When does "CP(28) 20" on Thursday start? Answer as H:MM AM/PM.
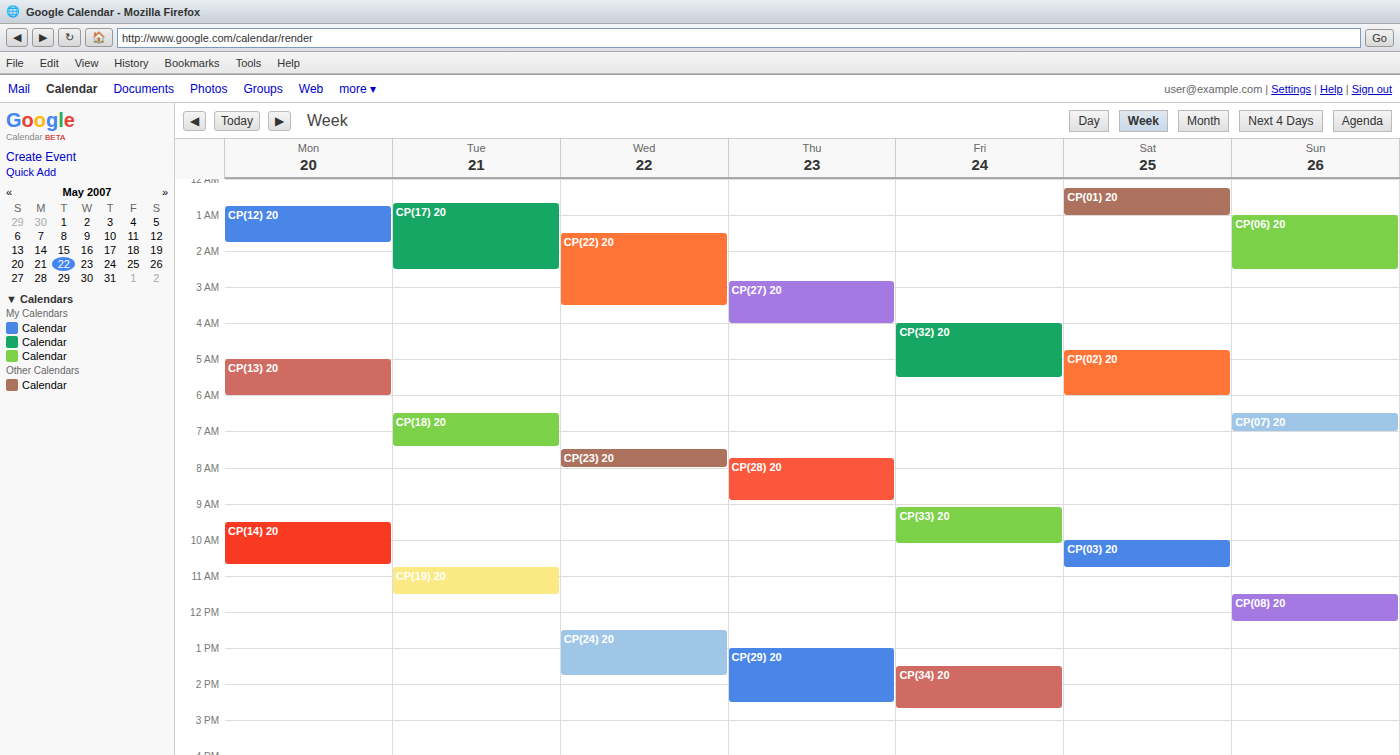
7:45 AM